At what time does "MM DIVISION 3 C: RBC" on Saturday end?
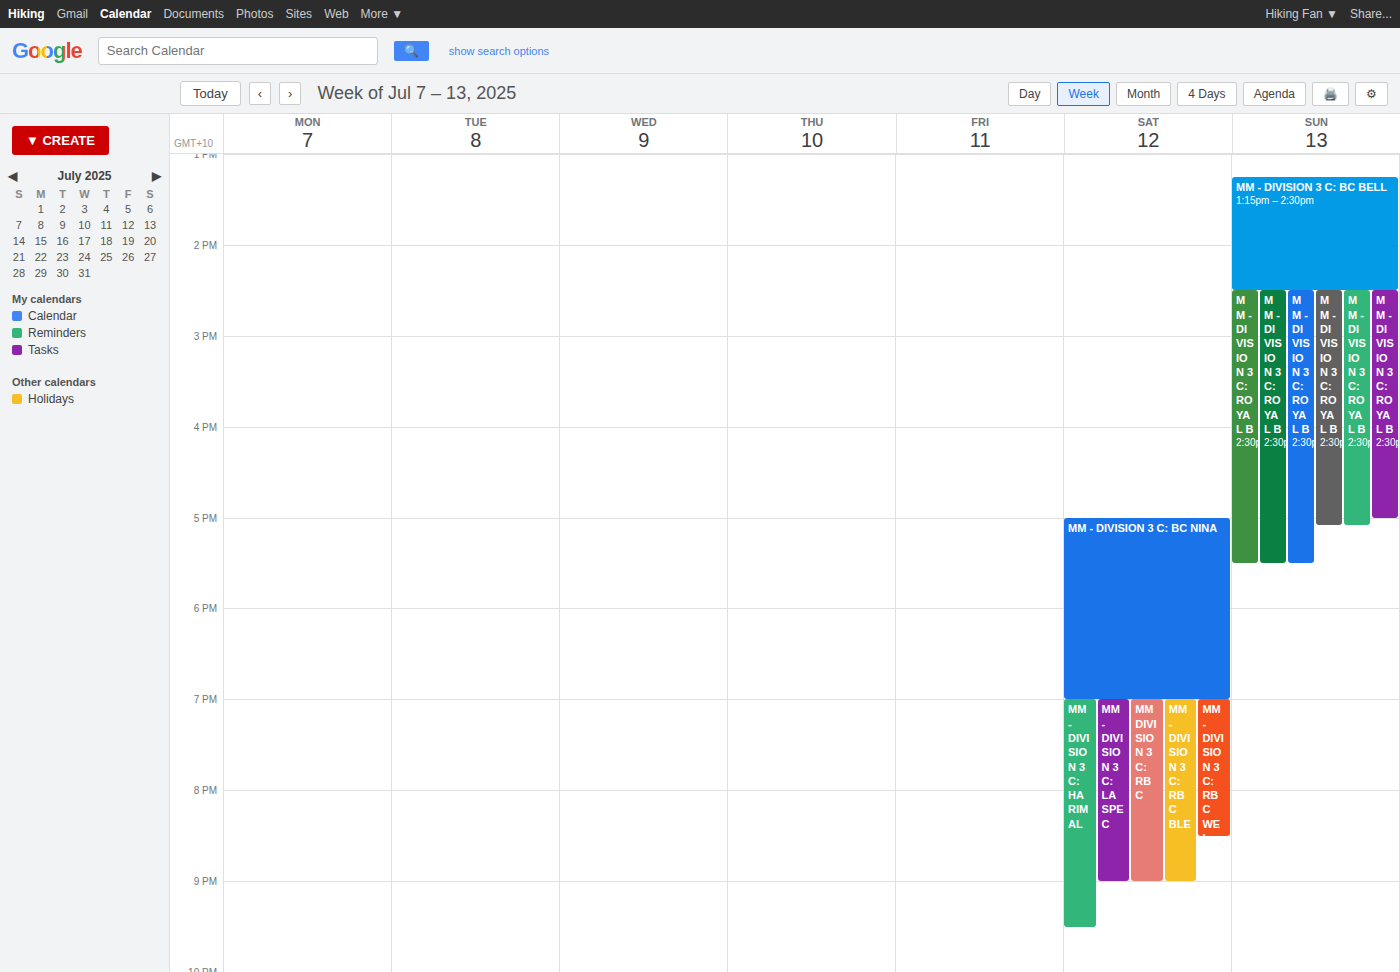
9:00 PM